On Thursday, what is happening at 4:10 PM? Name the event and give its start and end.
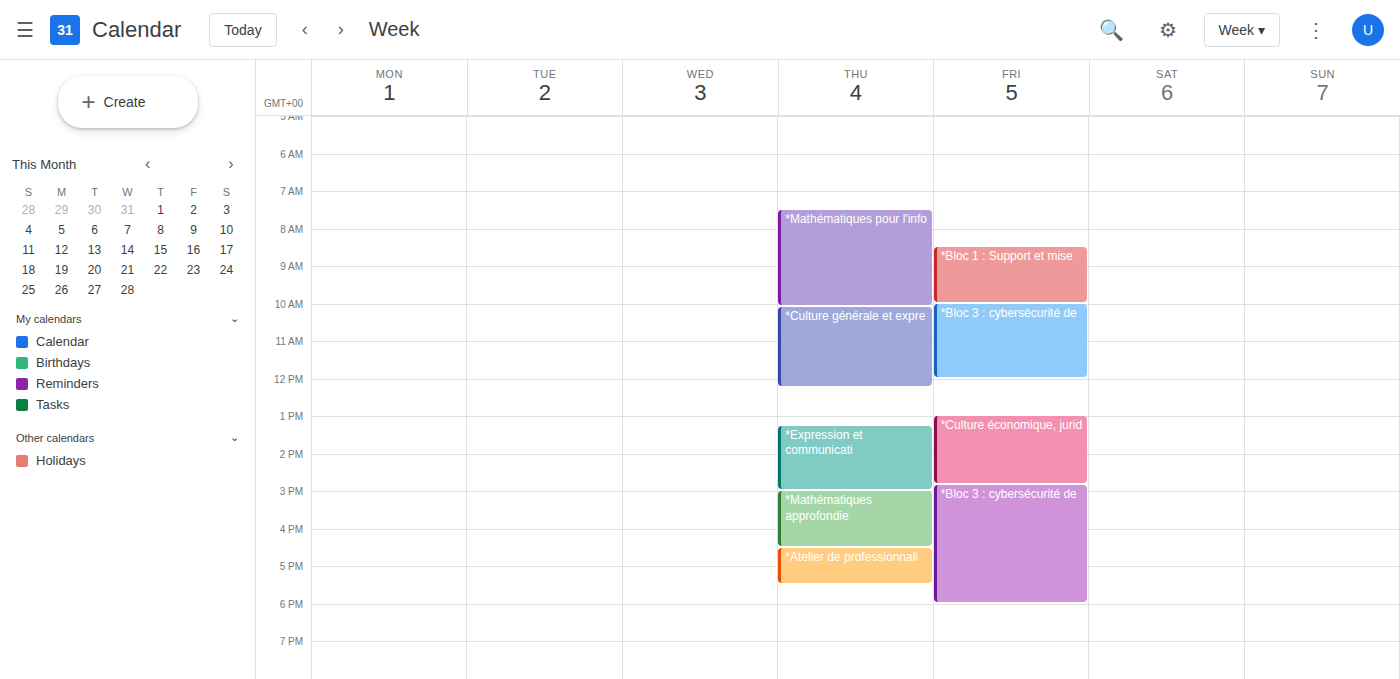
"*Mathématiques approfondie", 3:00 PM to 4:30 PM